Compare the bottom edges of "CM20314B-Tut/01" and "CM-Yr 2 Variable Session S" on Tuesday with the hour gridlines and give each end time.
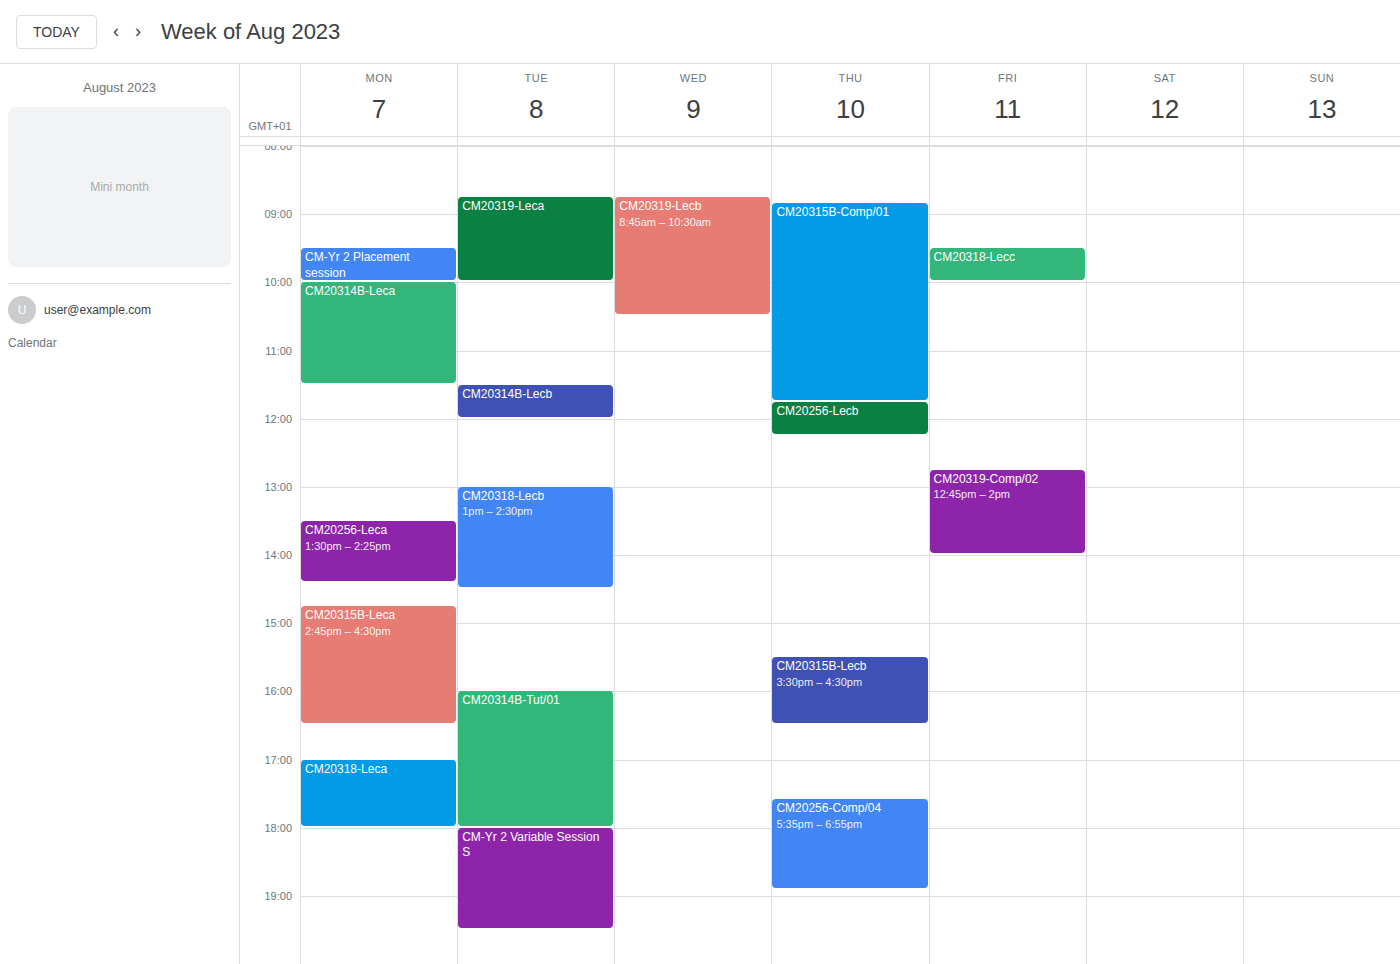
"CM20314B-Tut/01": 18:00, exactly on the 18:00 line. "CM-Yr 2 Variable Session S": 19:30, halfway between the 19:00 and 20:00 lines.